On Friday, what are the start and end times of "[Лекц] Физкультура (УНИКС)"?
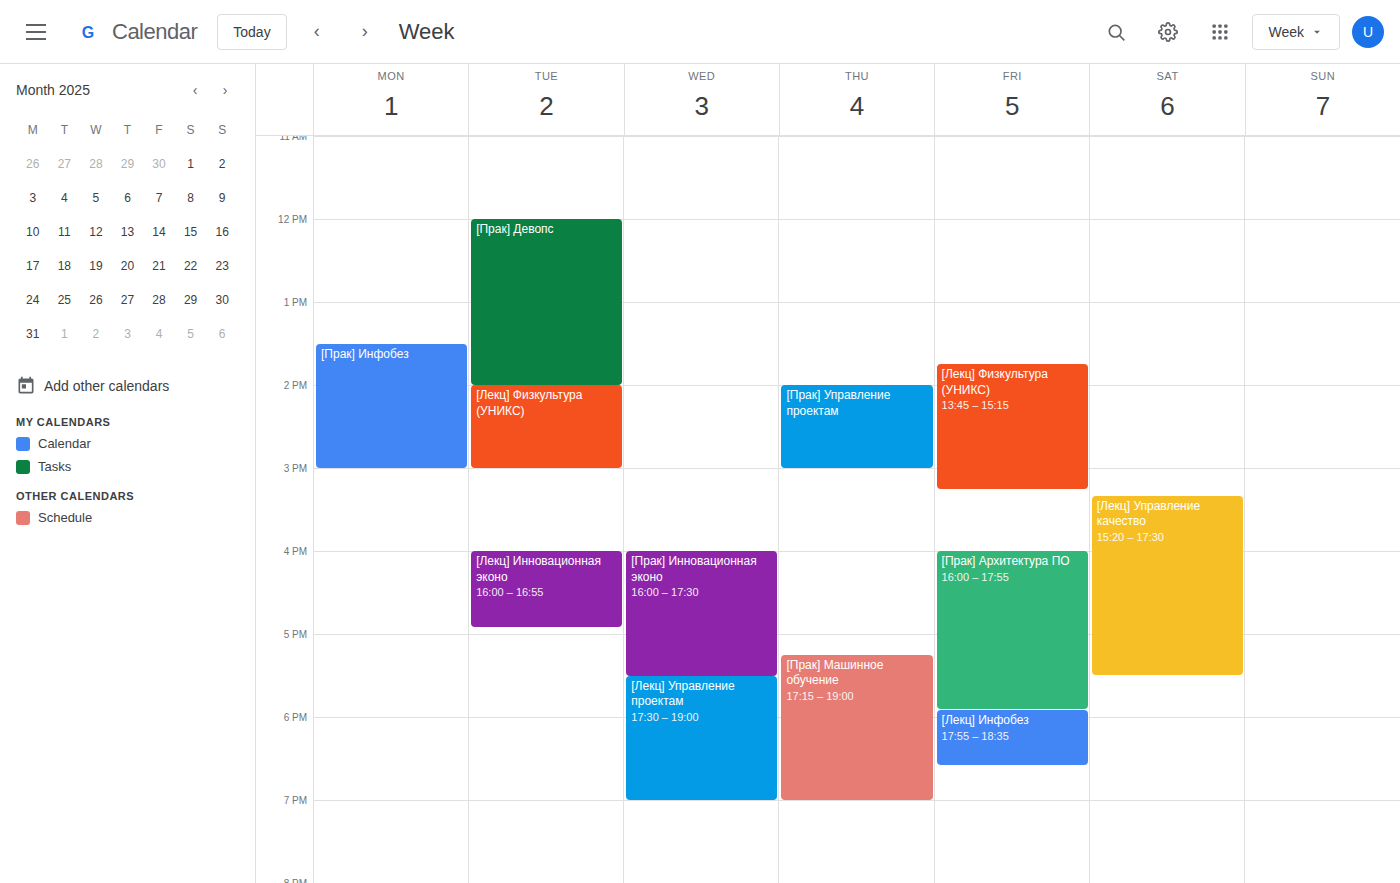
13:45 to 15:15